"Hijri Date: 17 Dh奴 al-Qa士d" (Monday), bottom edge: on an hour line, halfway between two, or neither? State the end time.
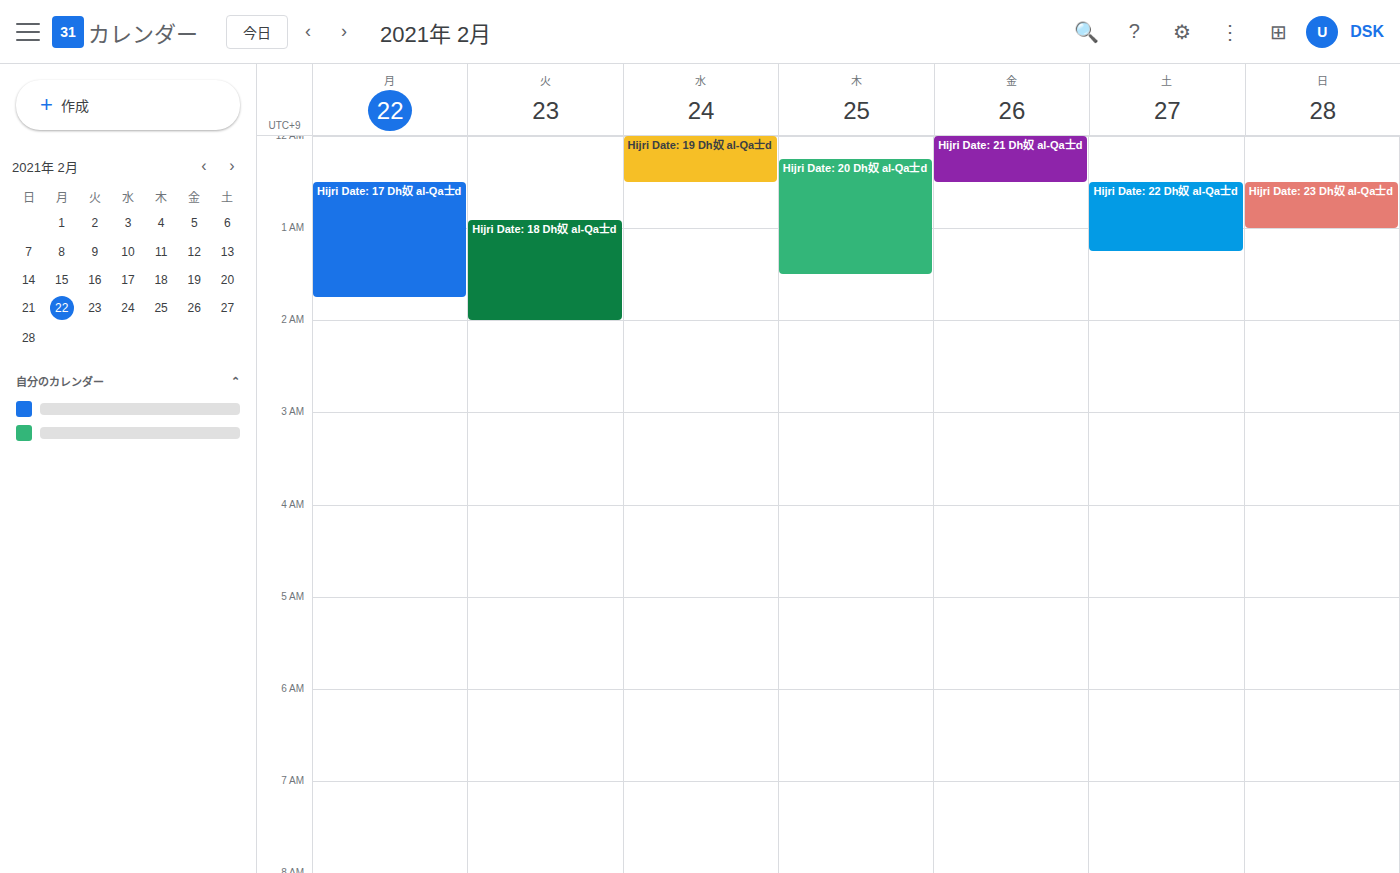
1:45 AM -- neither: three quarters of the way from the 1 AM line to the 2 AM line.